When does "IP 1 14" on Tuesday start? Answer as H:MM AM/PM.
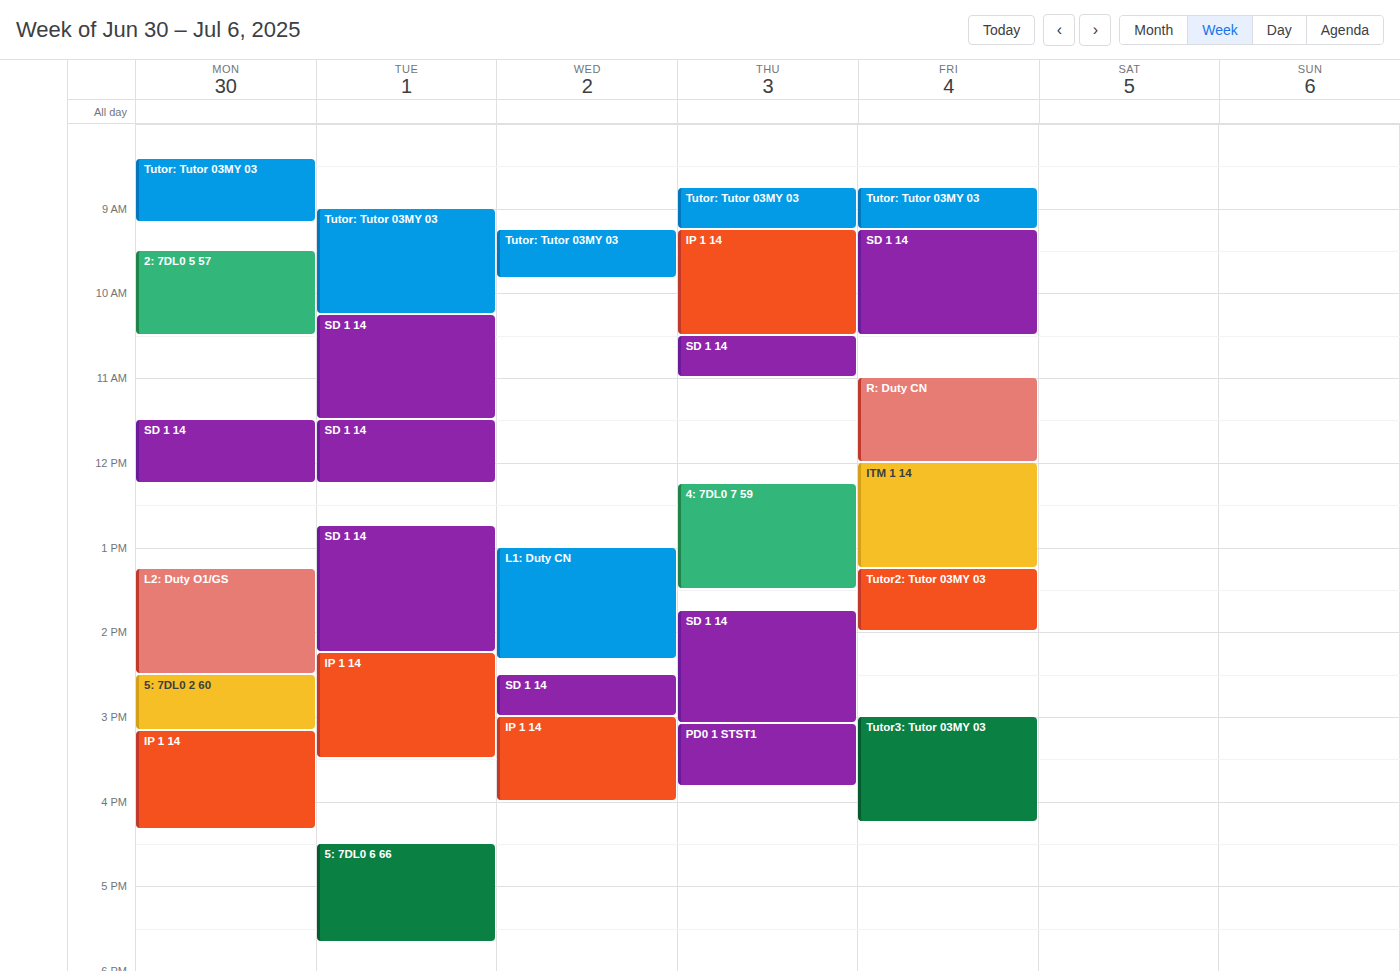
2:15 PM